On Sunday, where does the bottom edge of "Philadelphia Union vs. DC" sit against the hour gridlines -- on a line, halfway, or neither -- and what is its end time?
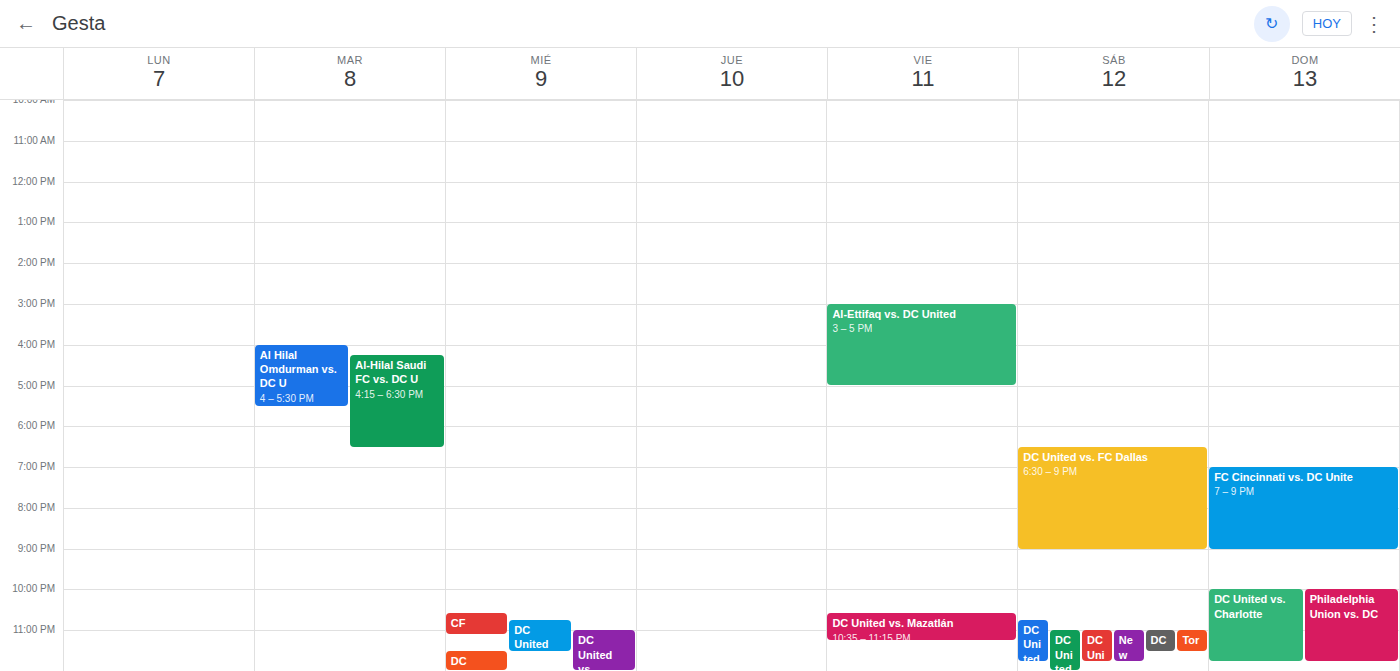
11:45 PM -- neither: three quarters of the way from the 11 PM line to the 12 AM line.